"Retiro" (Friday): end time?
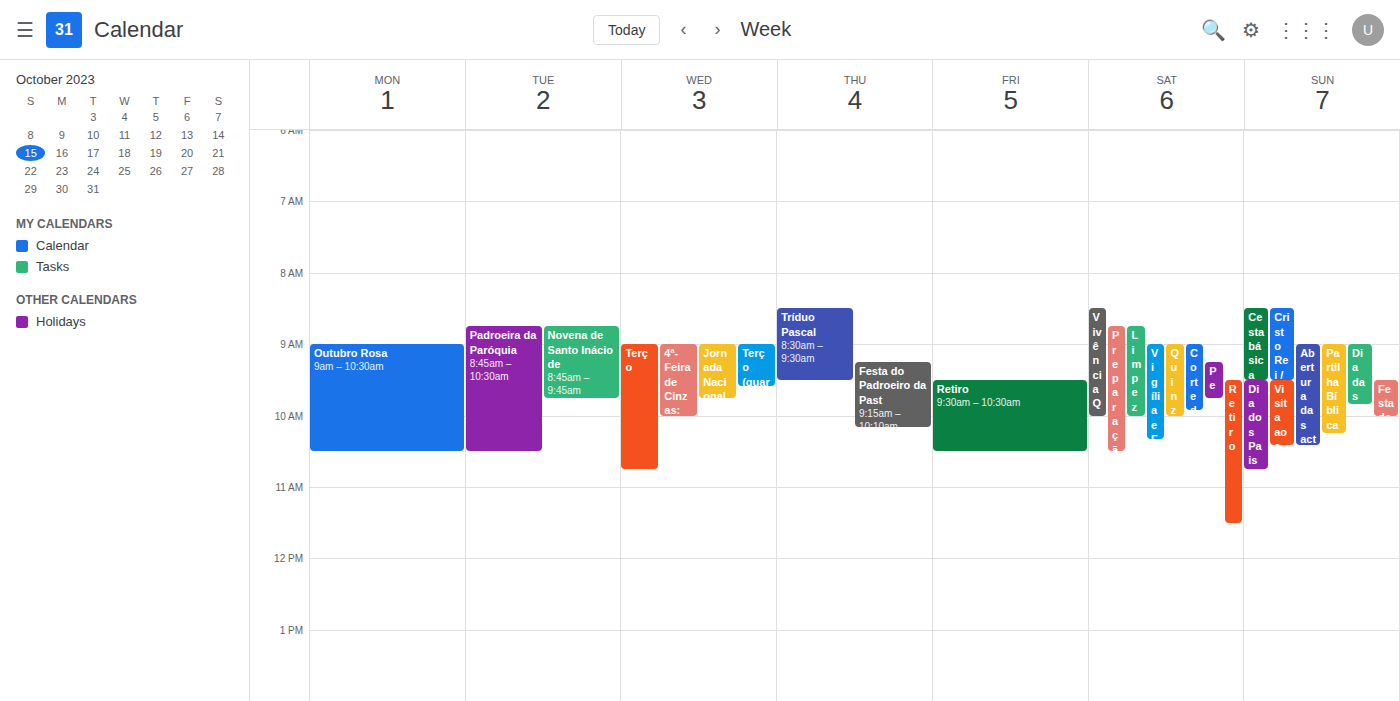
10:30 AM